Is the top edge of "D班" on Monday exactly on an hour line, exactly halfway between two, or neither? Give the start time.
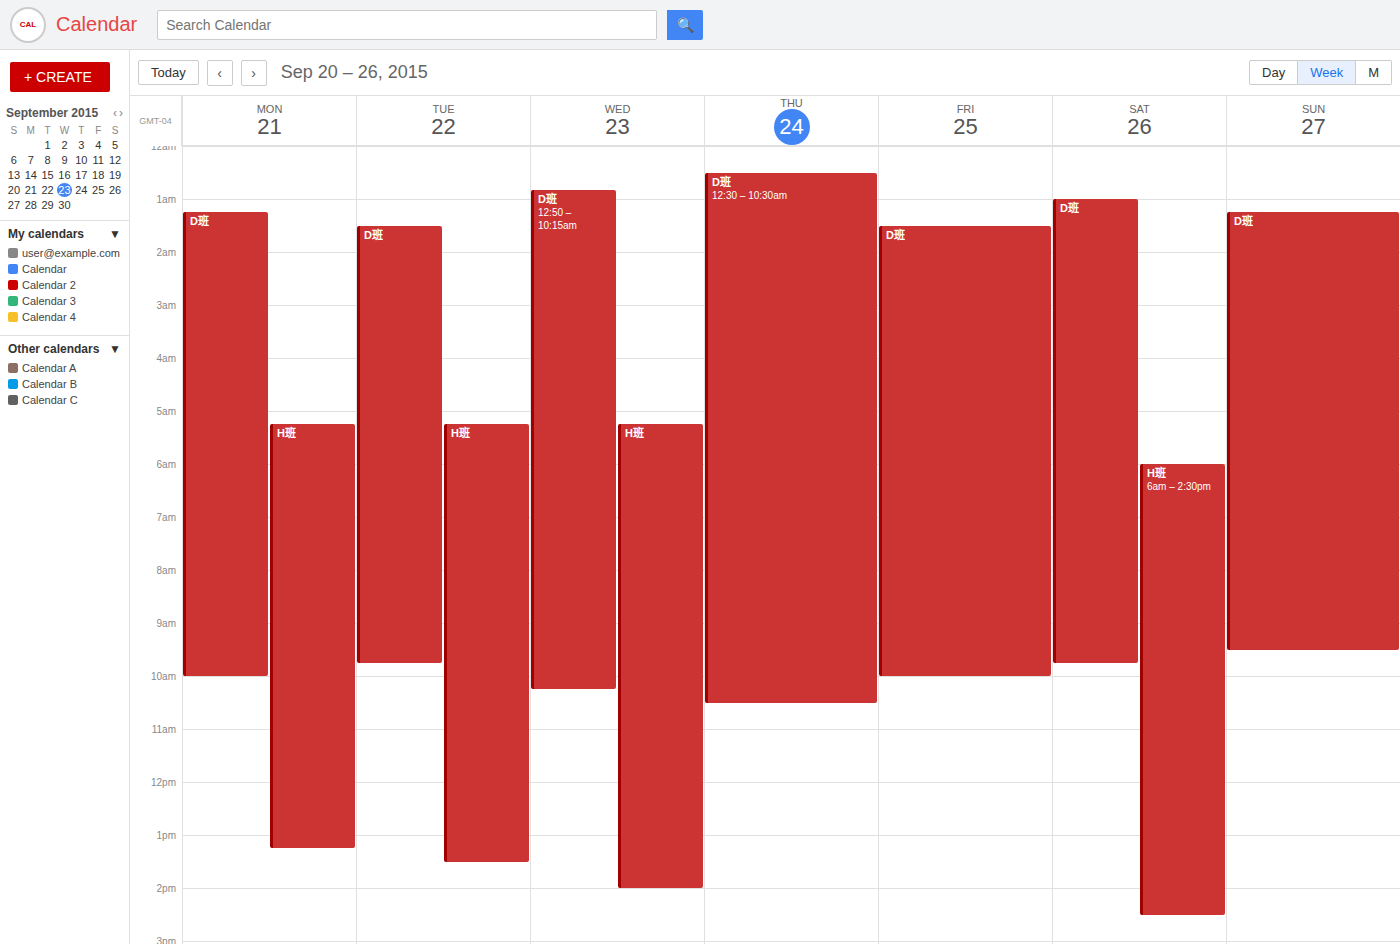
1:15 AM -- neither: a quarter of the way from the 1 AM line to the 2 AM line.